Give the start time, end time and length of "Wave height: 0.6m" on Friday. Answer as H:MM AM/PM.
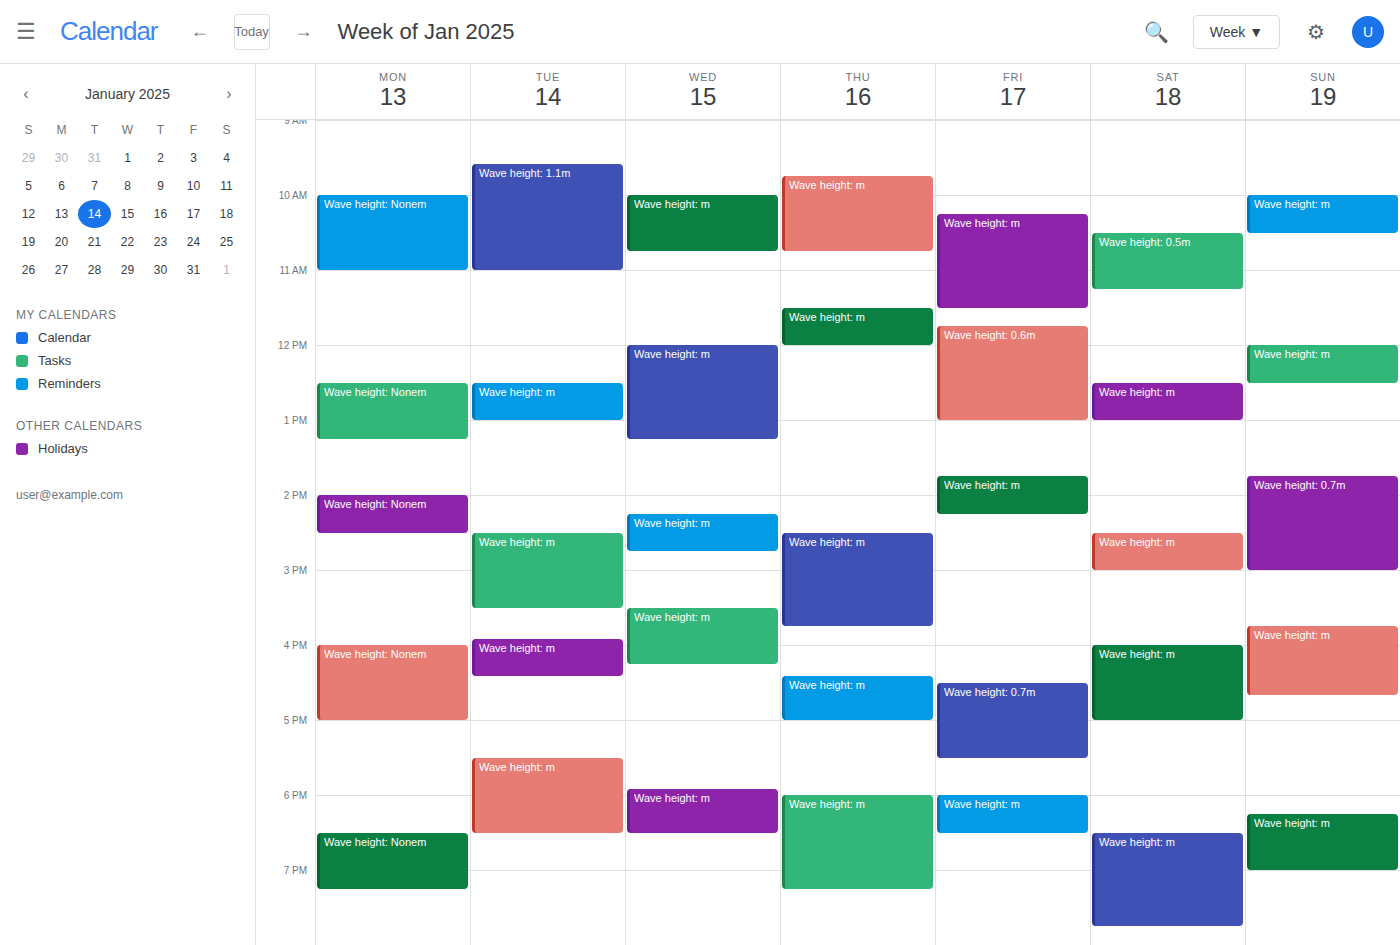
11:45 AM to 1:00 PM, 1 hour 15 minutes